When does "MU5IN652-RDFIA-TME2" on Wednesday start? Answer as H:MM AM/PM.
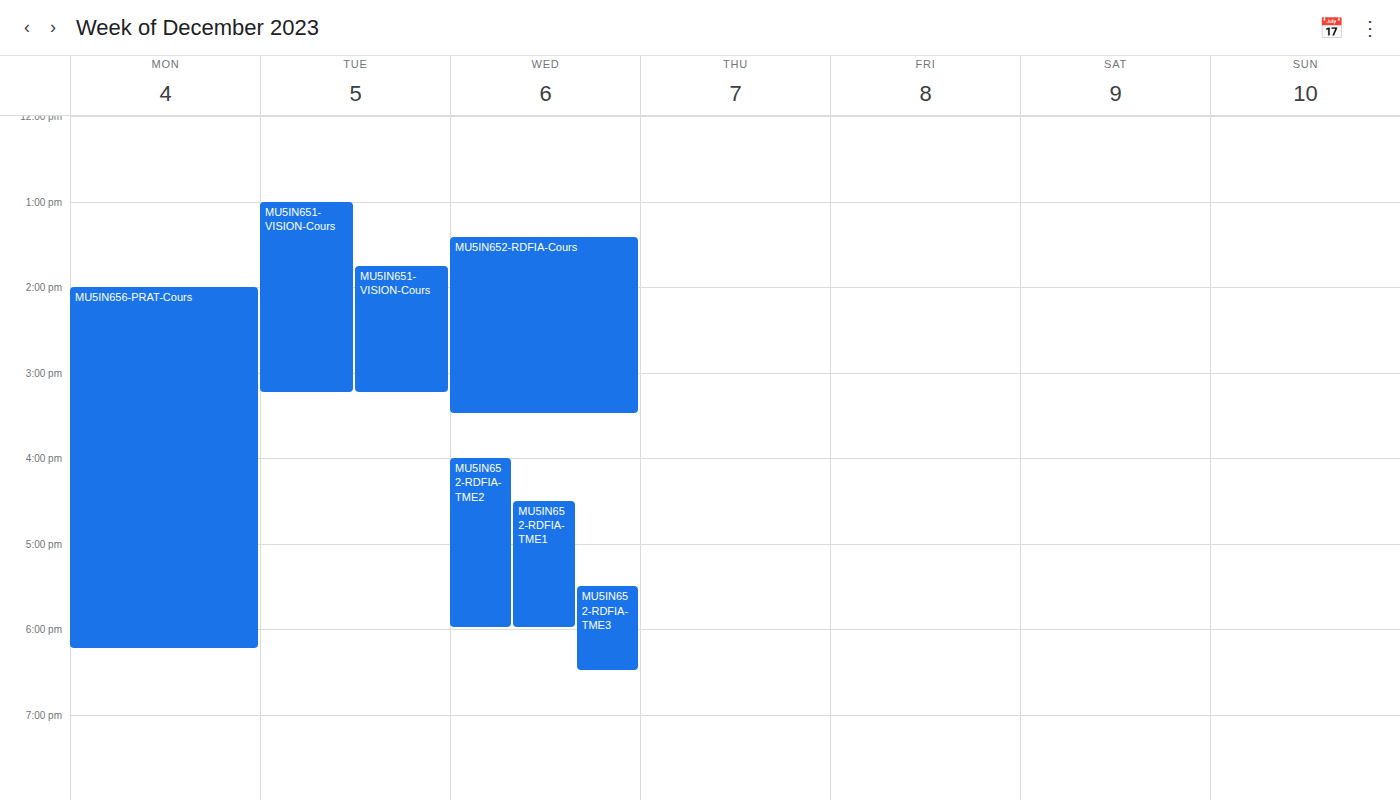
4:00 PM